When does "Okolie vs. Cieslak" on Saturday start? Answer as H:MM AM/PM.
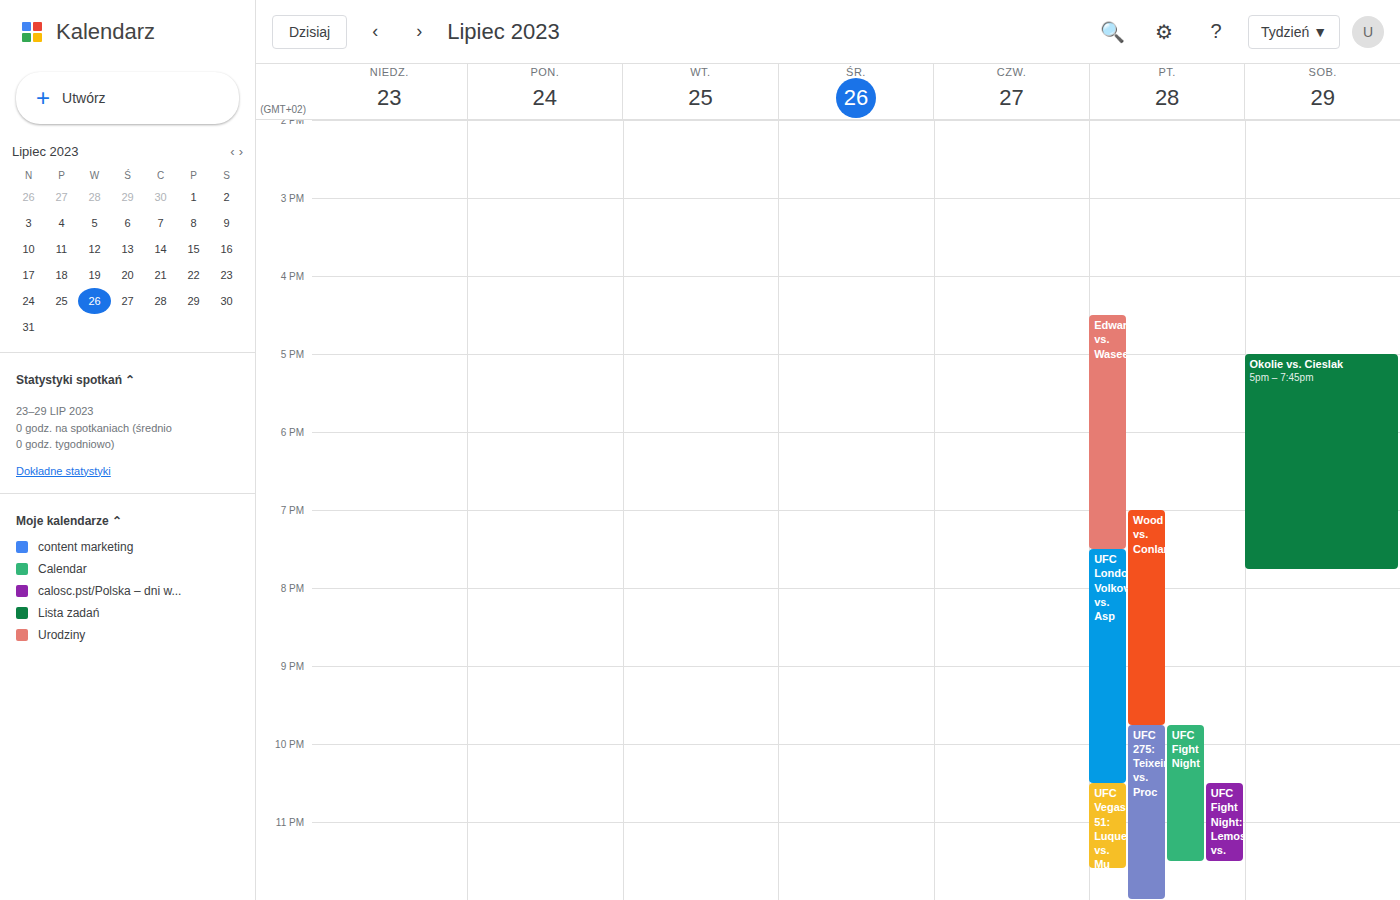
5:00 PM